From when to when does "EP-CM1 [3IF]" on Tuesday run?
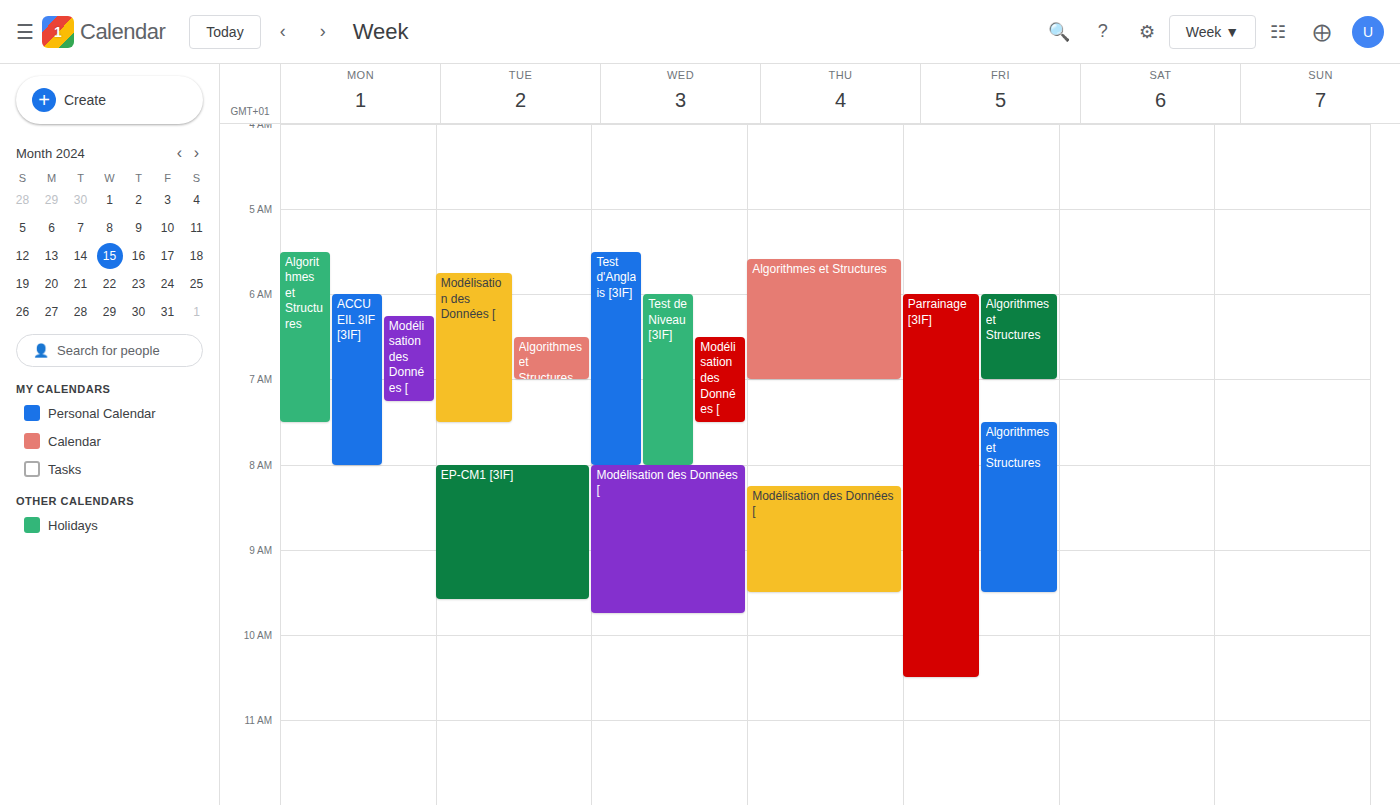
08:00 to 09:35